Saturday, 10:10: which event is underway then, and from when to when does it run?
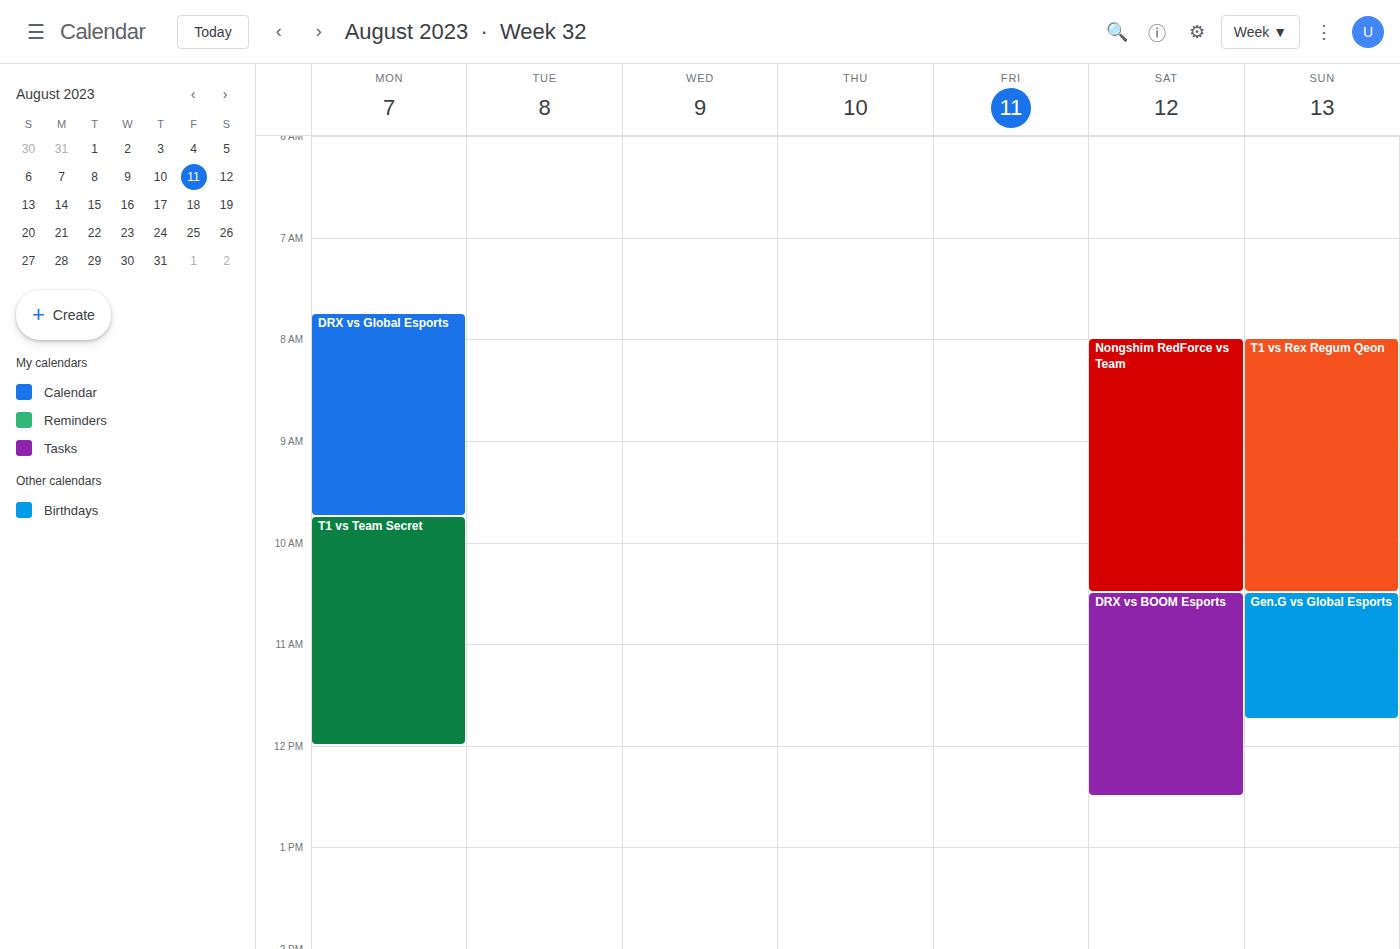
"Nongshim RedForce vs Team", 08:00 to 10:30